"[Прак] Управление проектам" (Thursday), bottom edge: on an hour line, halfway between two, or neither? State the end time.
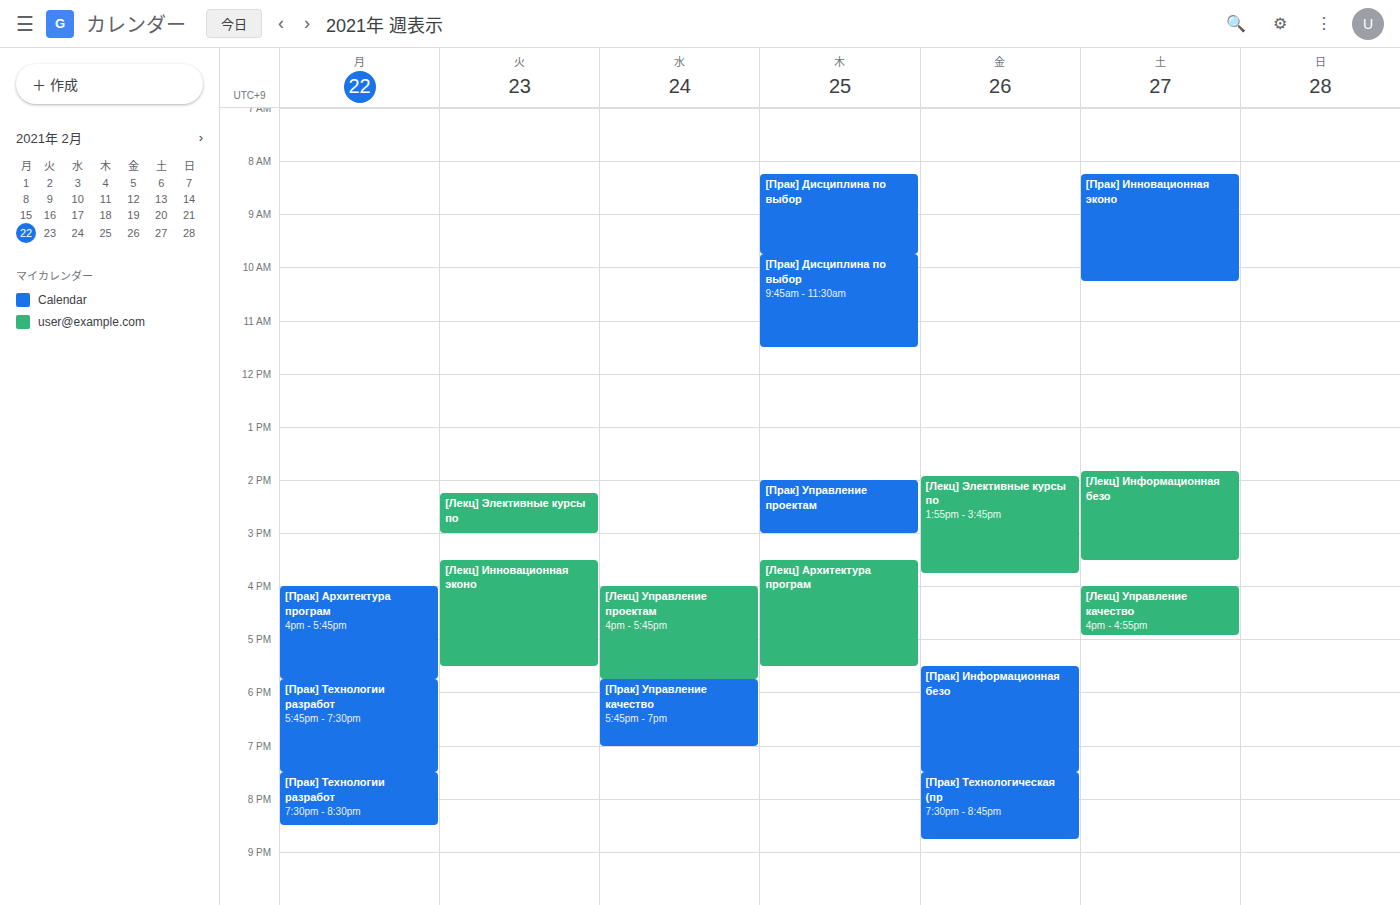
15:00 -- exactly on the 15:00 line.